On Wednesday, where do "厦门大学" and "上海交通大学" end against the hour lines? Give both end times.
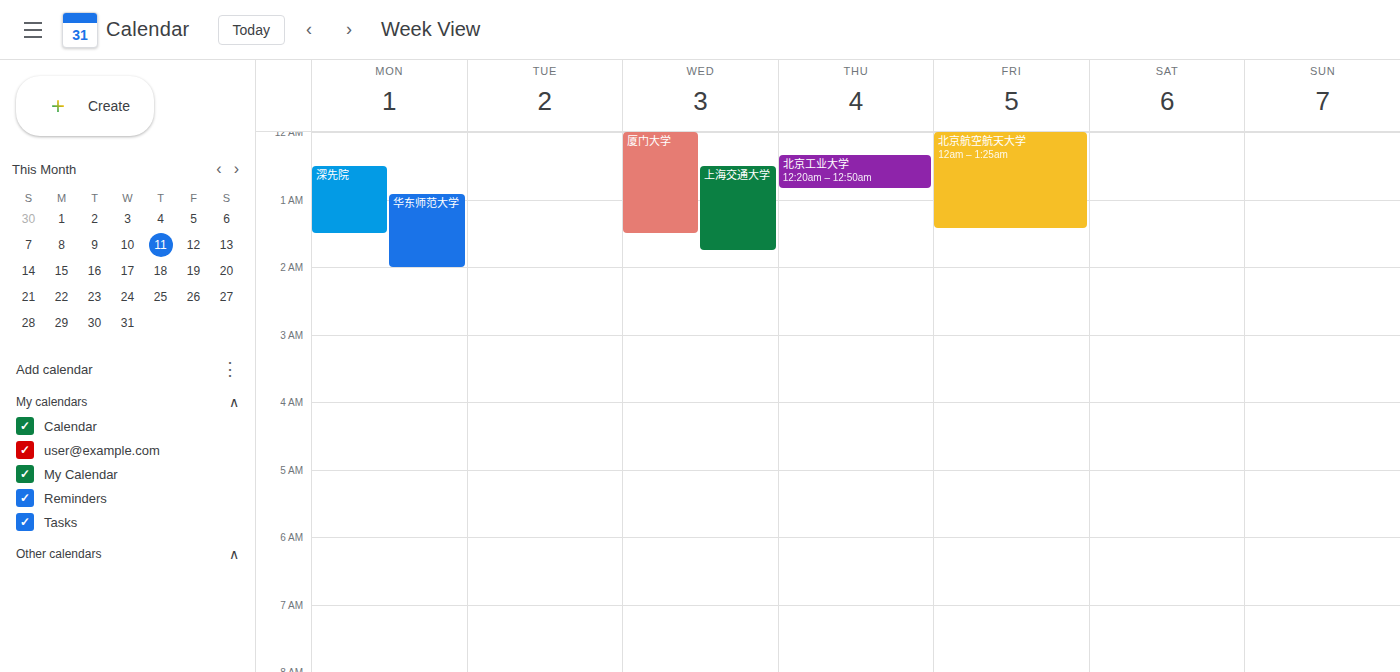
"厦门大学": 1:30 AM, halfway between the 1 AM and 2 AM lines. "上海交通大学": 1:45 AM, neither: three quarters of the way from the 1 AM line to the 2 AM line.